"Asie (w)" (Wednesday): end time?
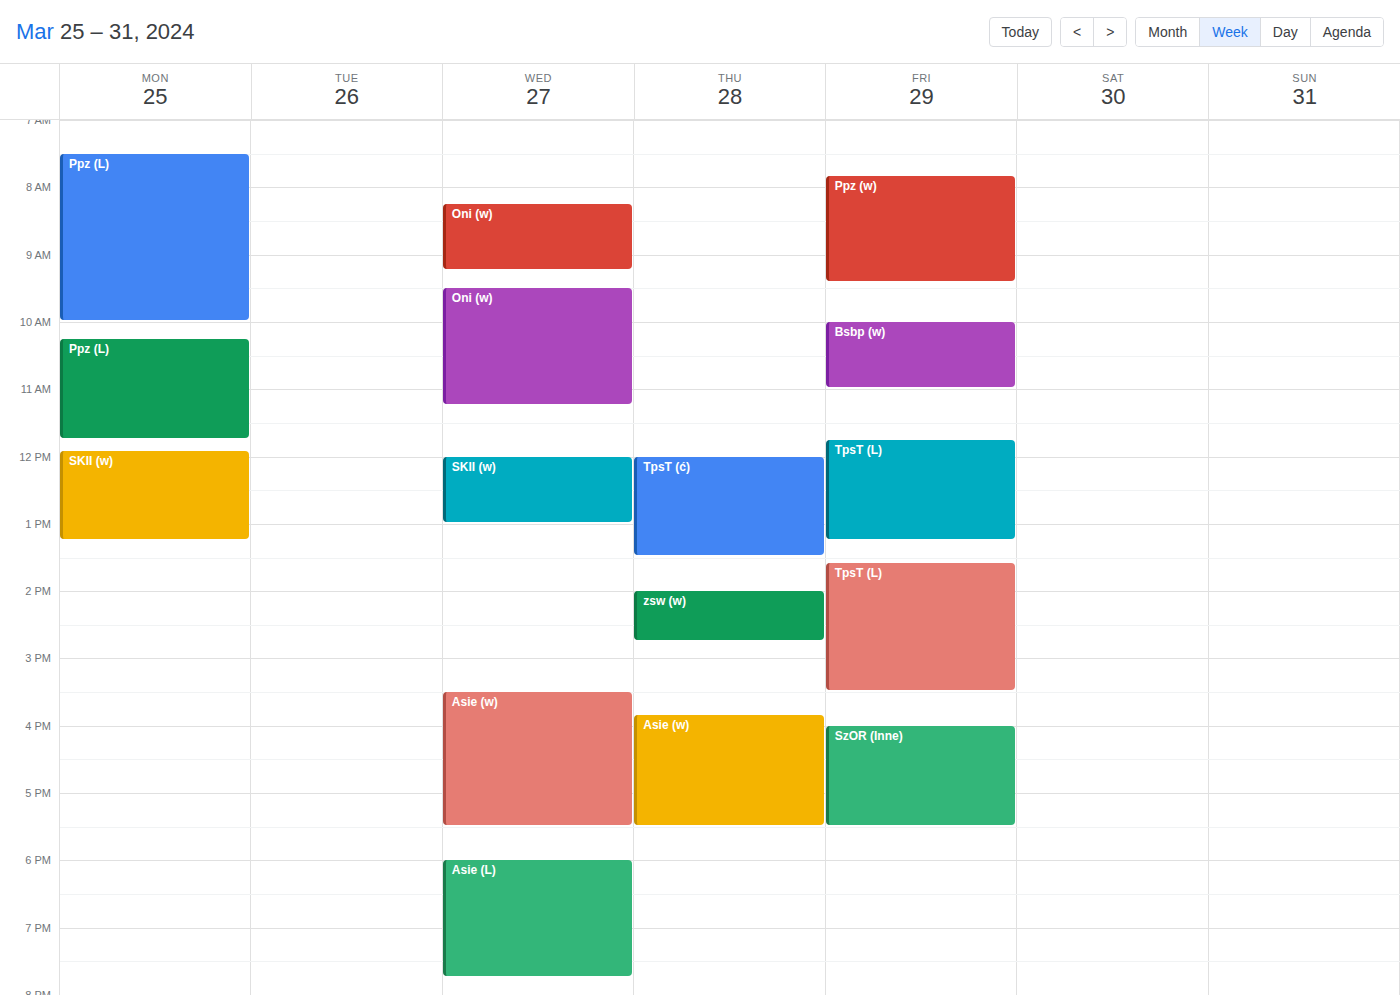
5:30 PM